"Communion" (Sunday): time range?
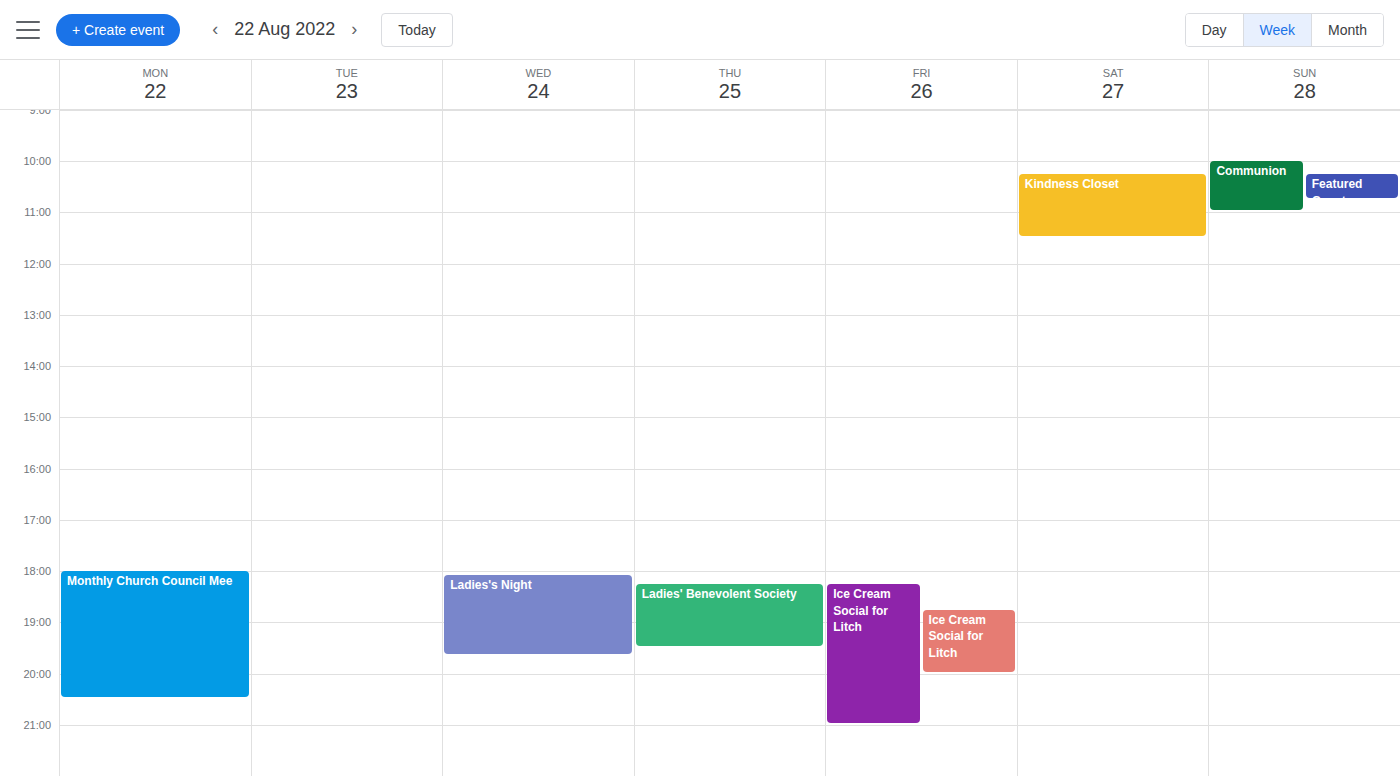
10:00 AM to 11:00 AM